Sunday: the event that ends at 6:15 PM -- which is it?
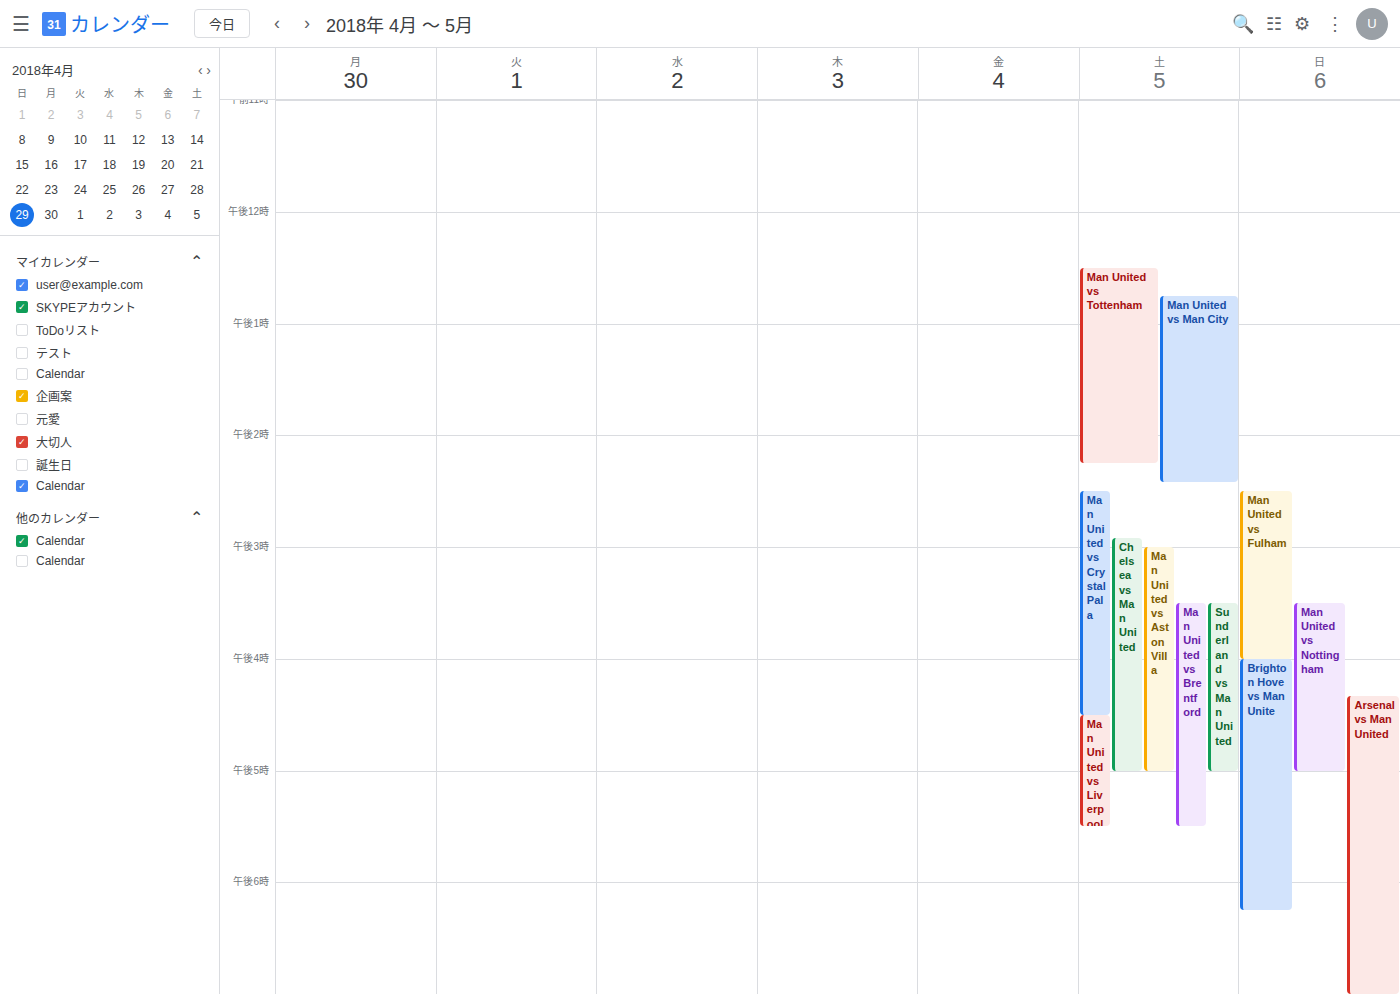
"Brighton Hove vs Man Unite"